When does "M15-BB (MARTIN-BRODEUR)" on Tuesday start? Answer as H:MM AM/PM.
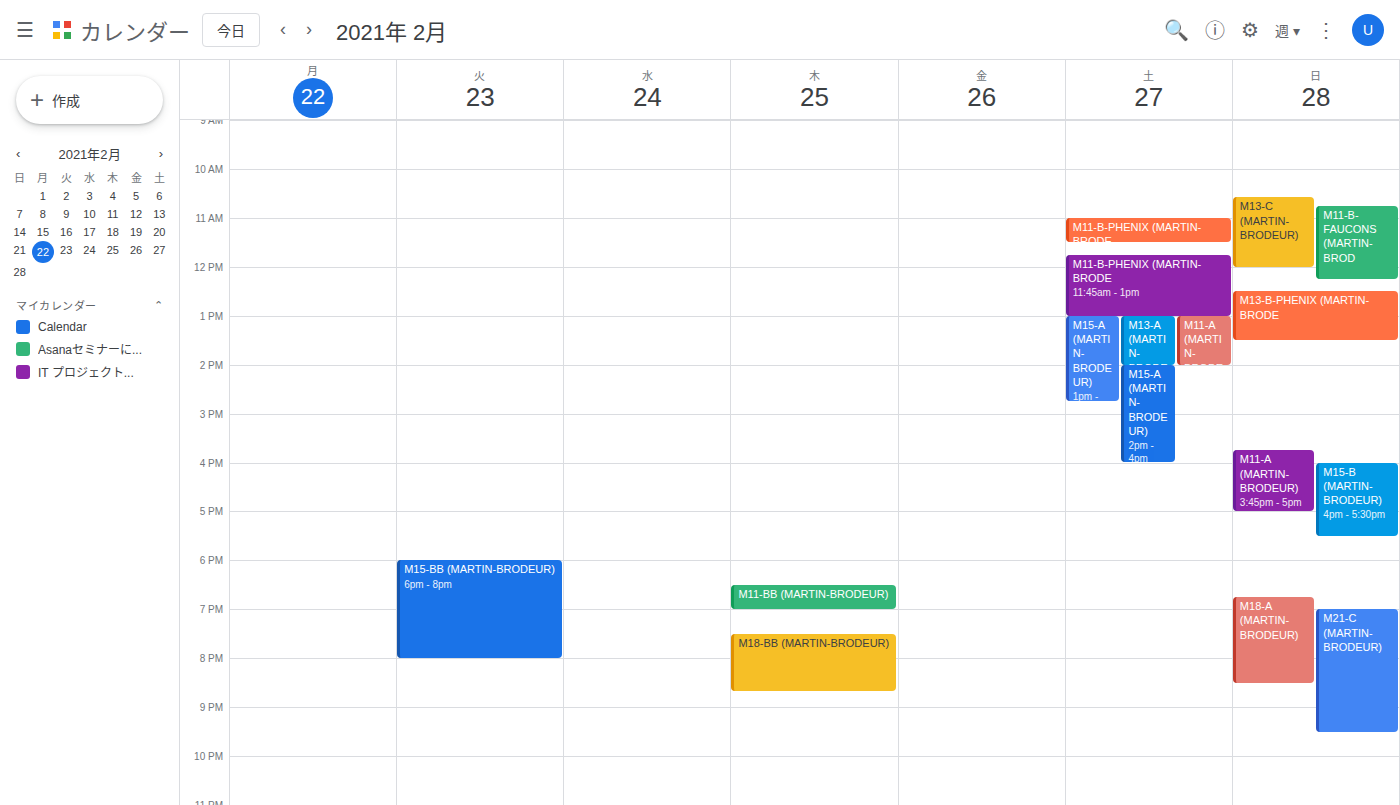
6:00 PM